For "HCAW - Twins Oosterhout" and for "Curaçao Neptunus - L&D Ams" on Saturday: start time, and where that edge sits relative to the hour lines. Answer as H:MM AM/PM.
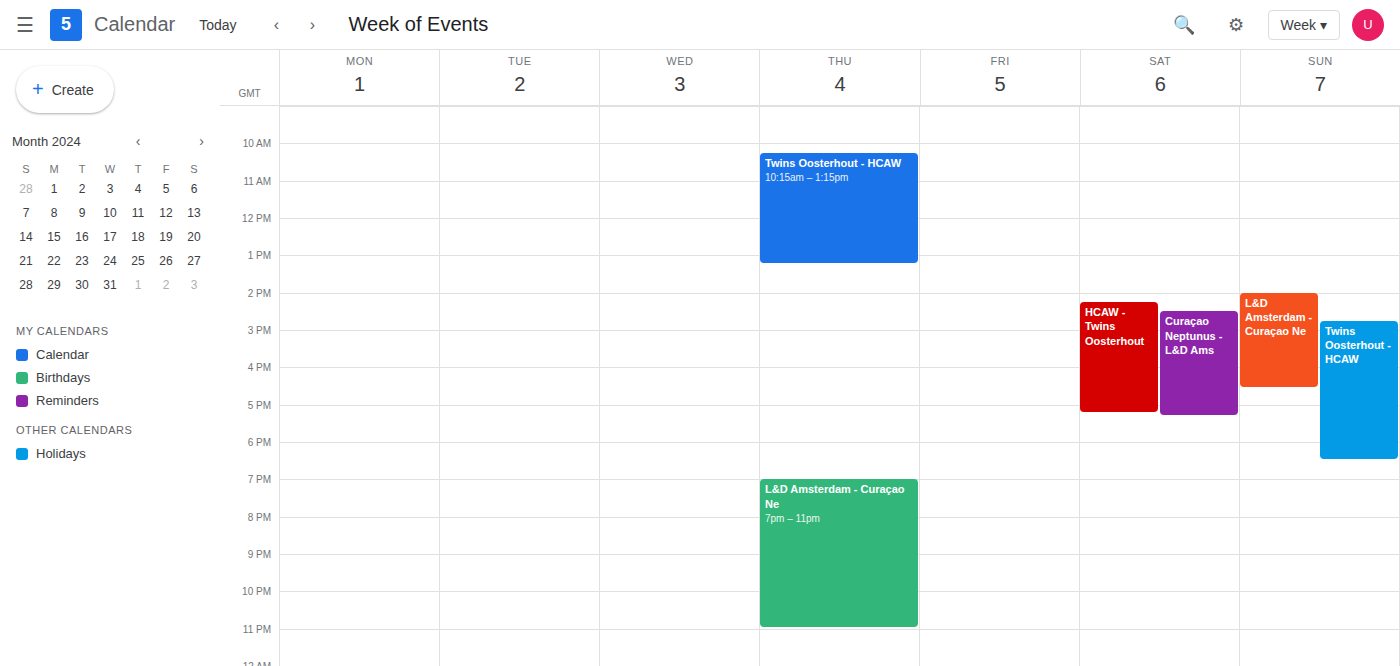
"HCAW - Twins Oosterhout": 2:15 PM, neither: a quarter of the way from the 2 PM line to the 3 PM line. "Curaçao Neptunus - L&D Ams": 2:30 PM, halfway between the 2 PM and 3 PM lines.